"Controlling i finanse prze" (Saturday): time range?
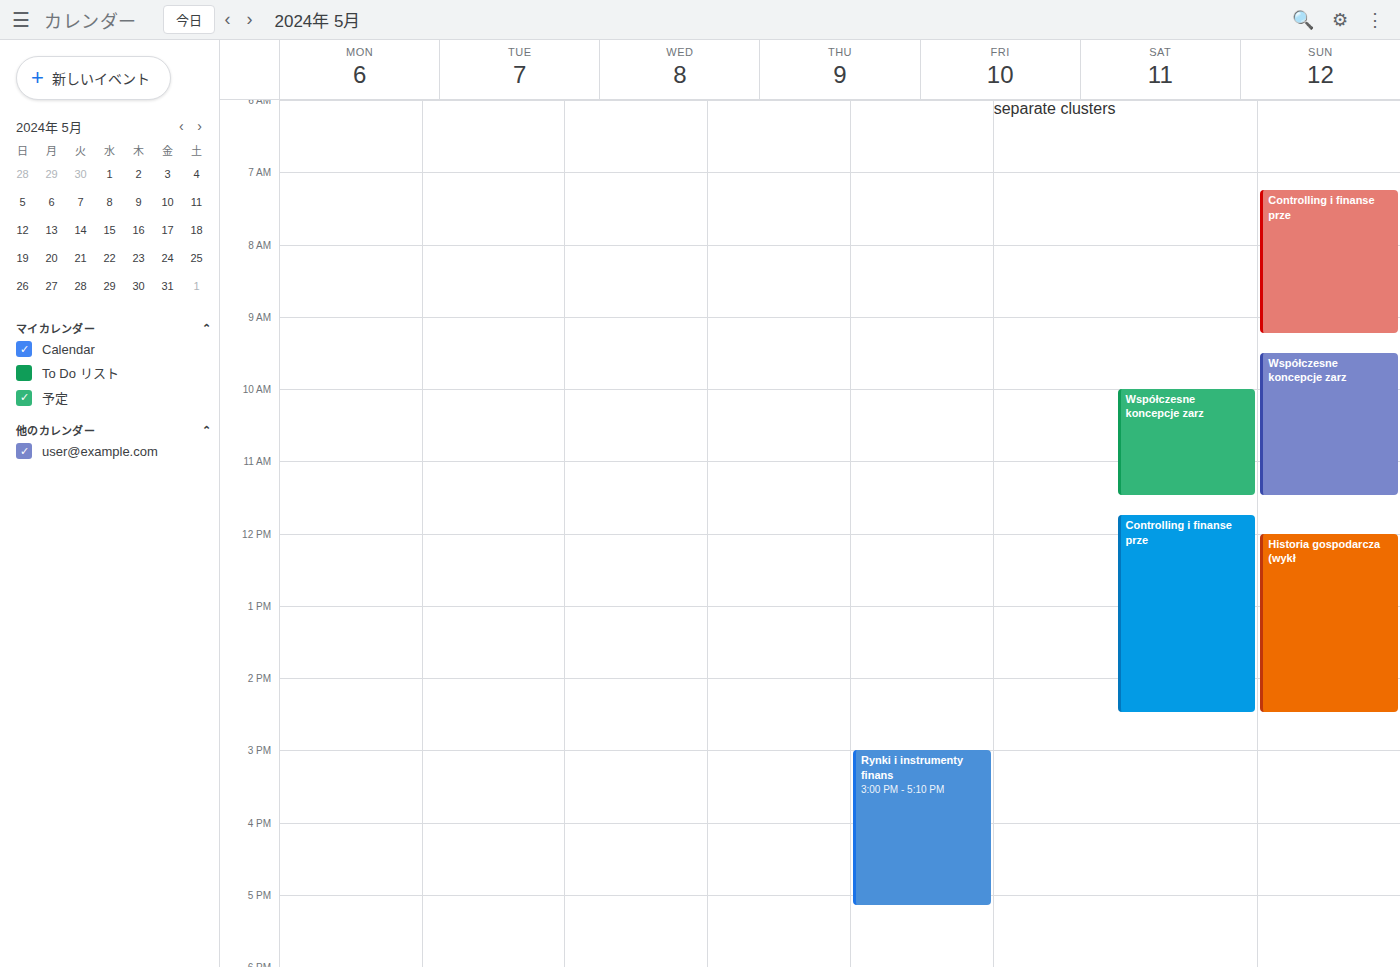
11:45 AM to 2:30 PM